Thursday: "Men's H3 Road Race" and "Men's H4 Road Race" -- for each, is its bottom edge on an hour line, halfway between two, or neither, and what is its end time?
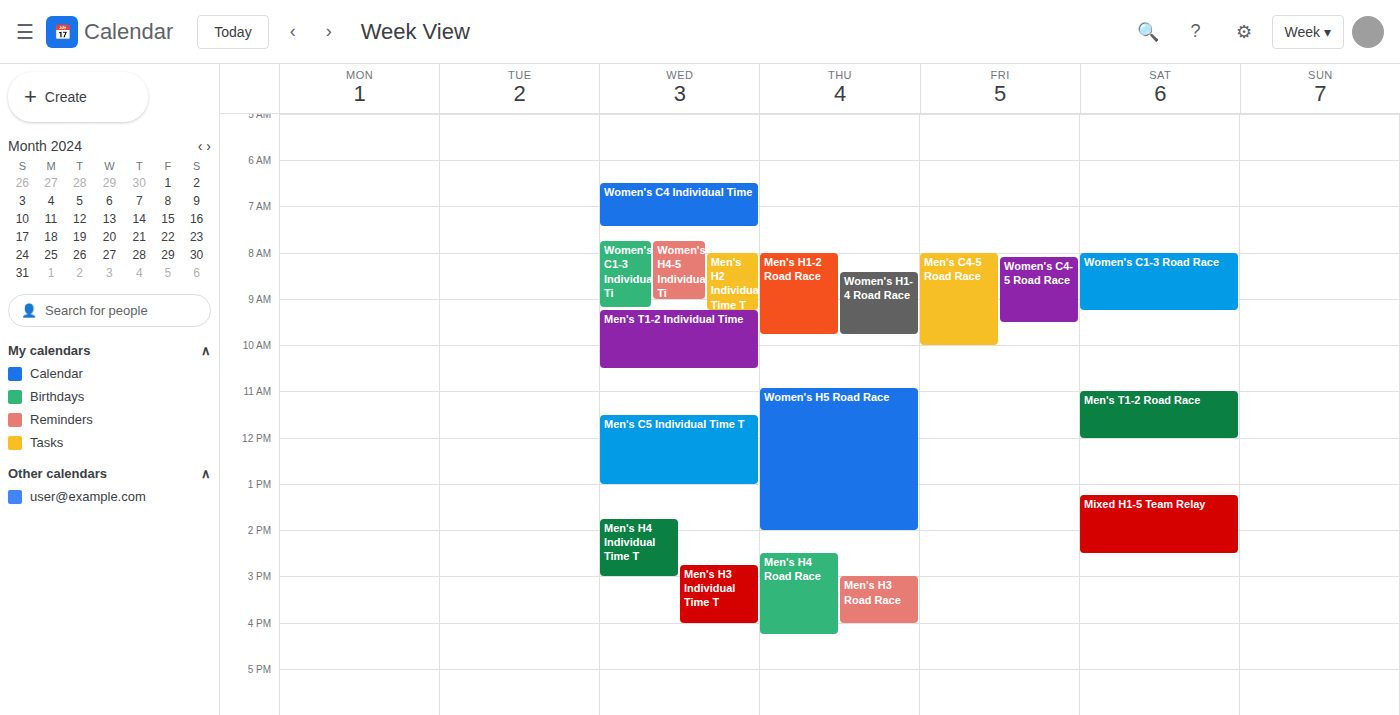
"Men's H3 Road Race": 4:00 PM, exactly on the 4 PM line. "Men's H4 Road Race": 4:15 PM, neither: a quarter of the way from the 4 PM line to the 5 PM line.